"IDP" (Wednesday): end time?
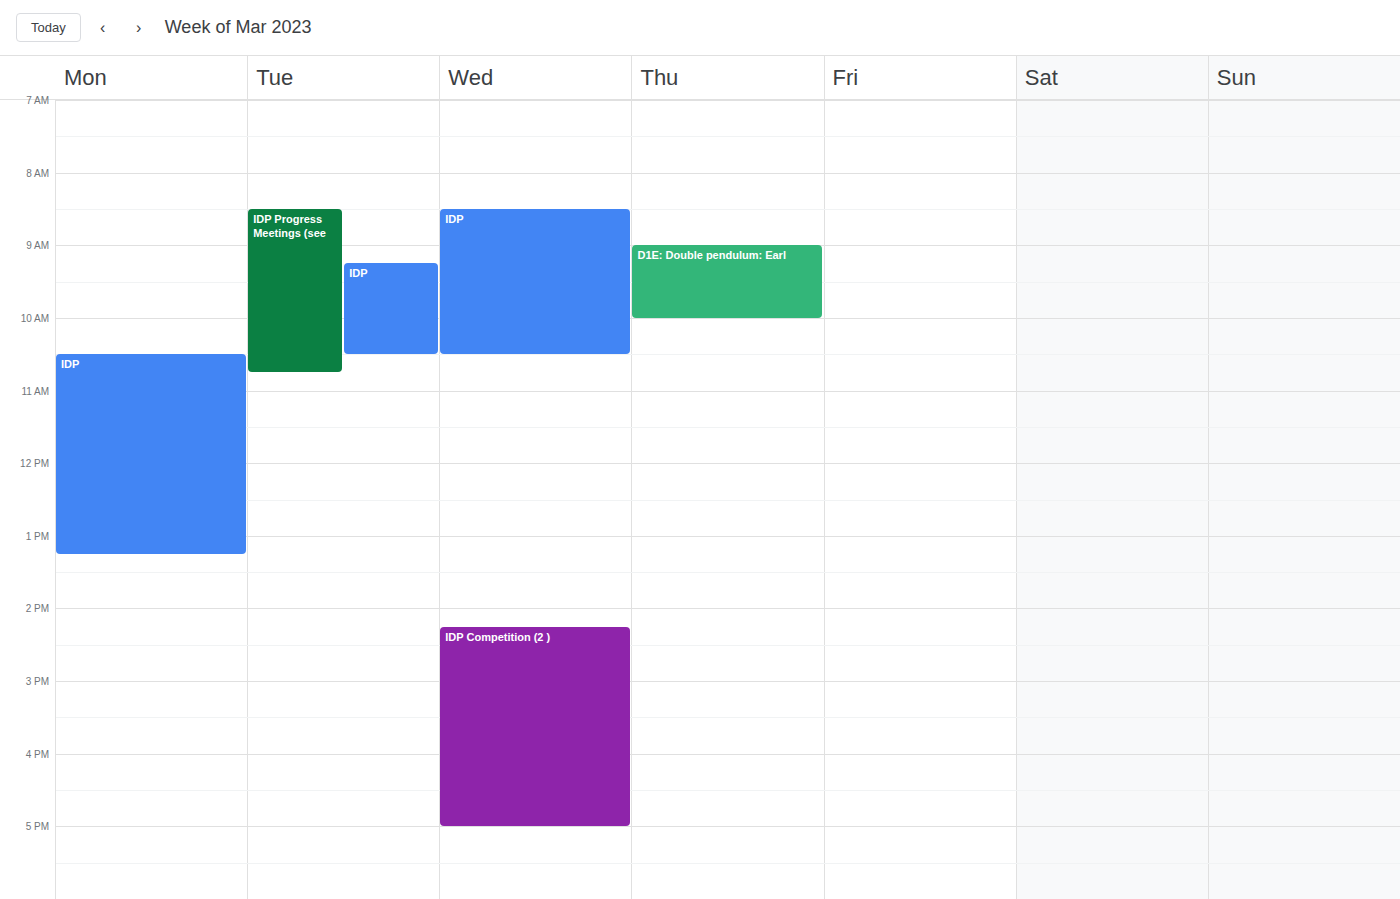
10:30 AM